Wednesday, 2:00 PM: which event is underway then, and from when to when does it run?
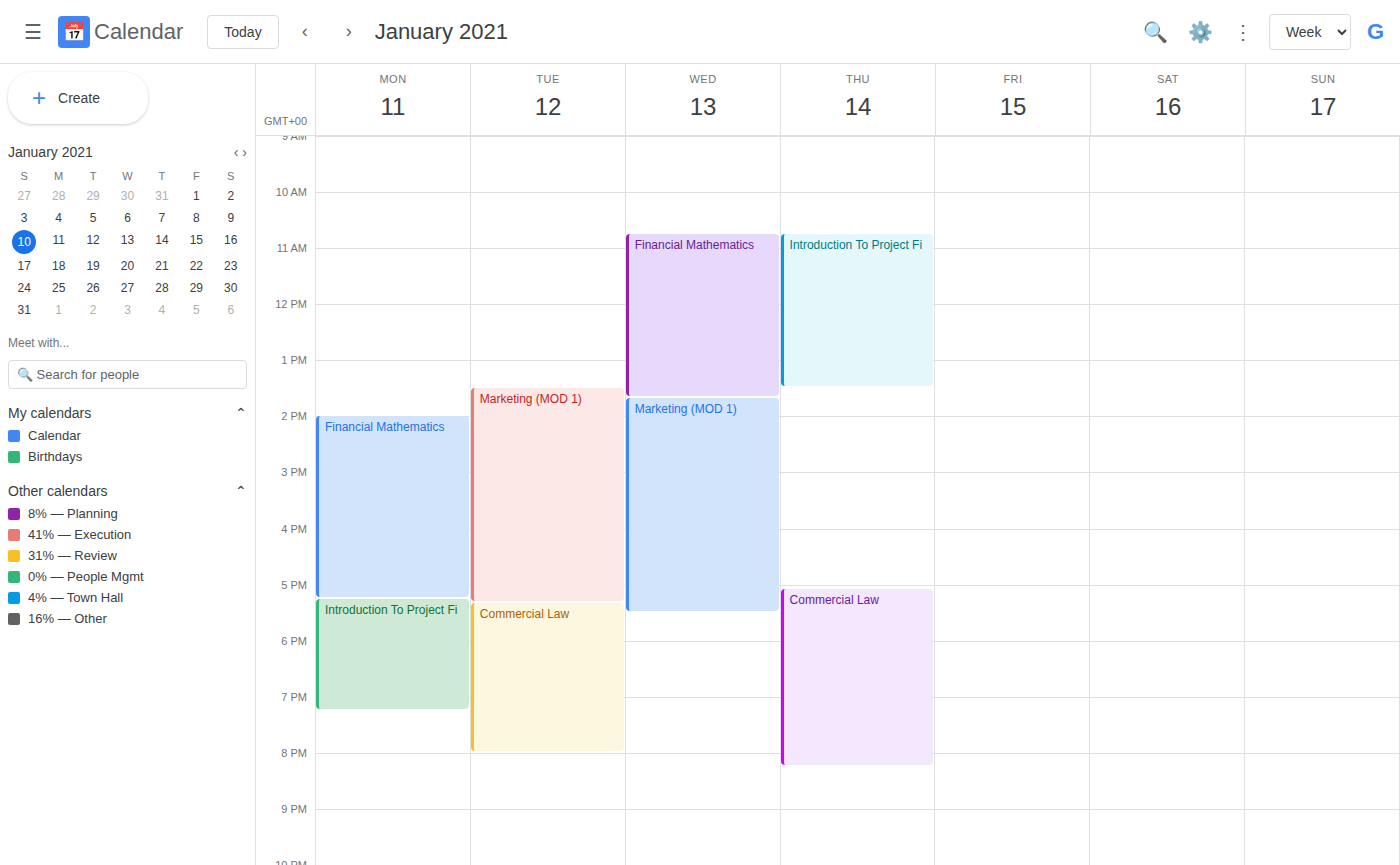
"Marketing (MOD 1)", 1:40 PM to 5:30 PM